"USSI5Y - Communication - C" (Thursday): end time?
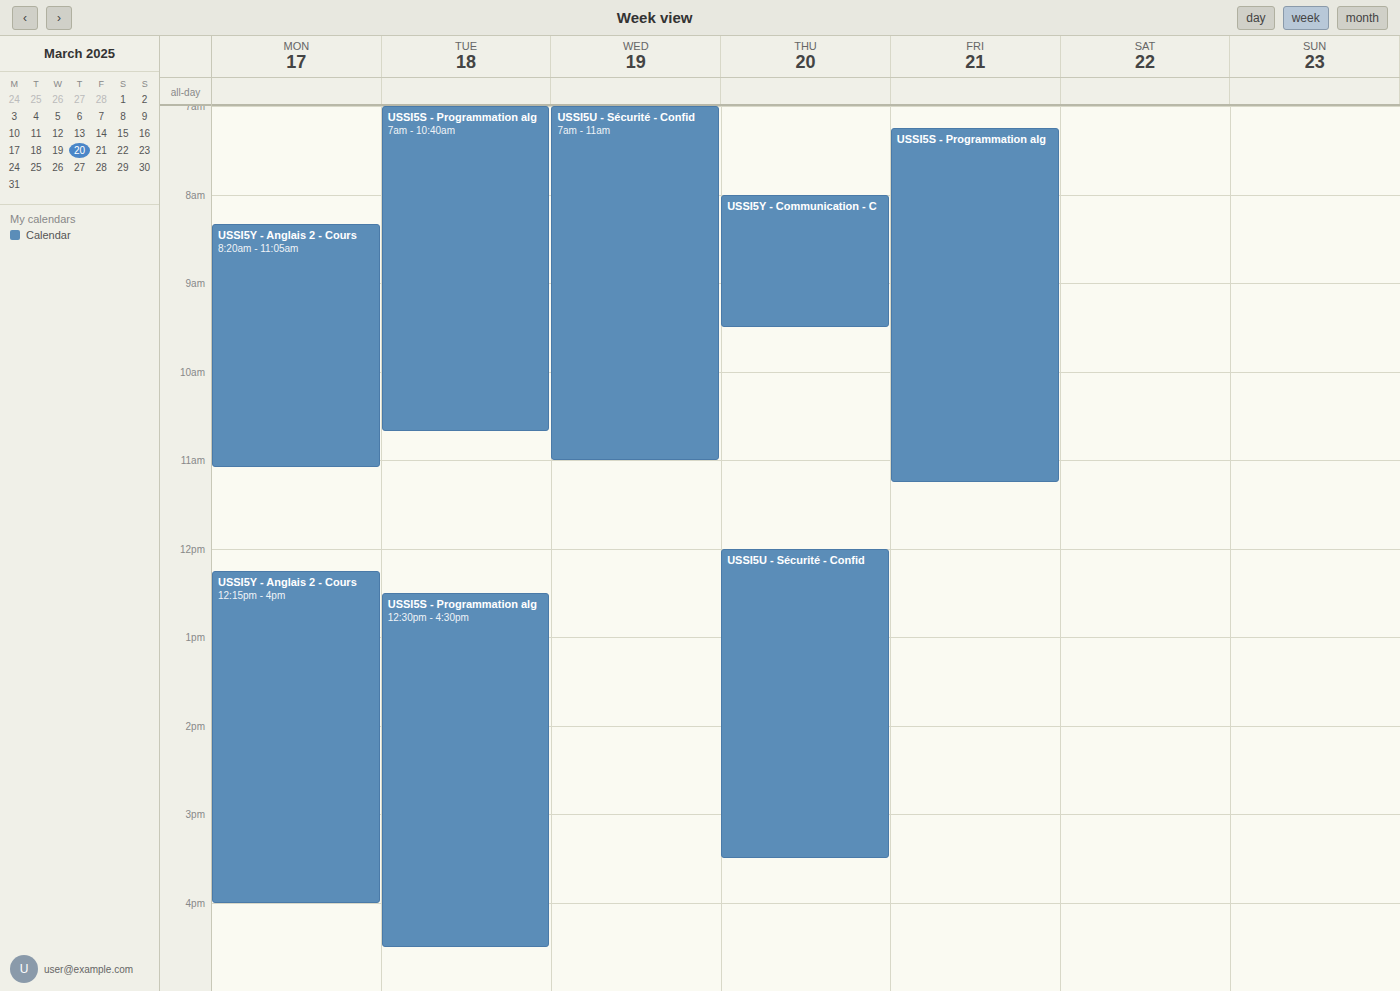
09:30